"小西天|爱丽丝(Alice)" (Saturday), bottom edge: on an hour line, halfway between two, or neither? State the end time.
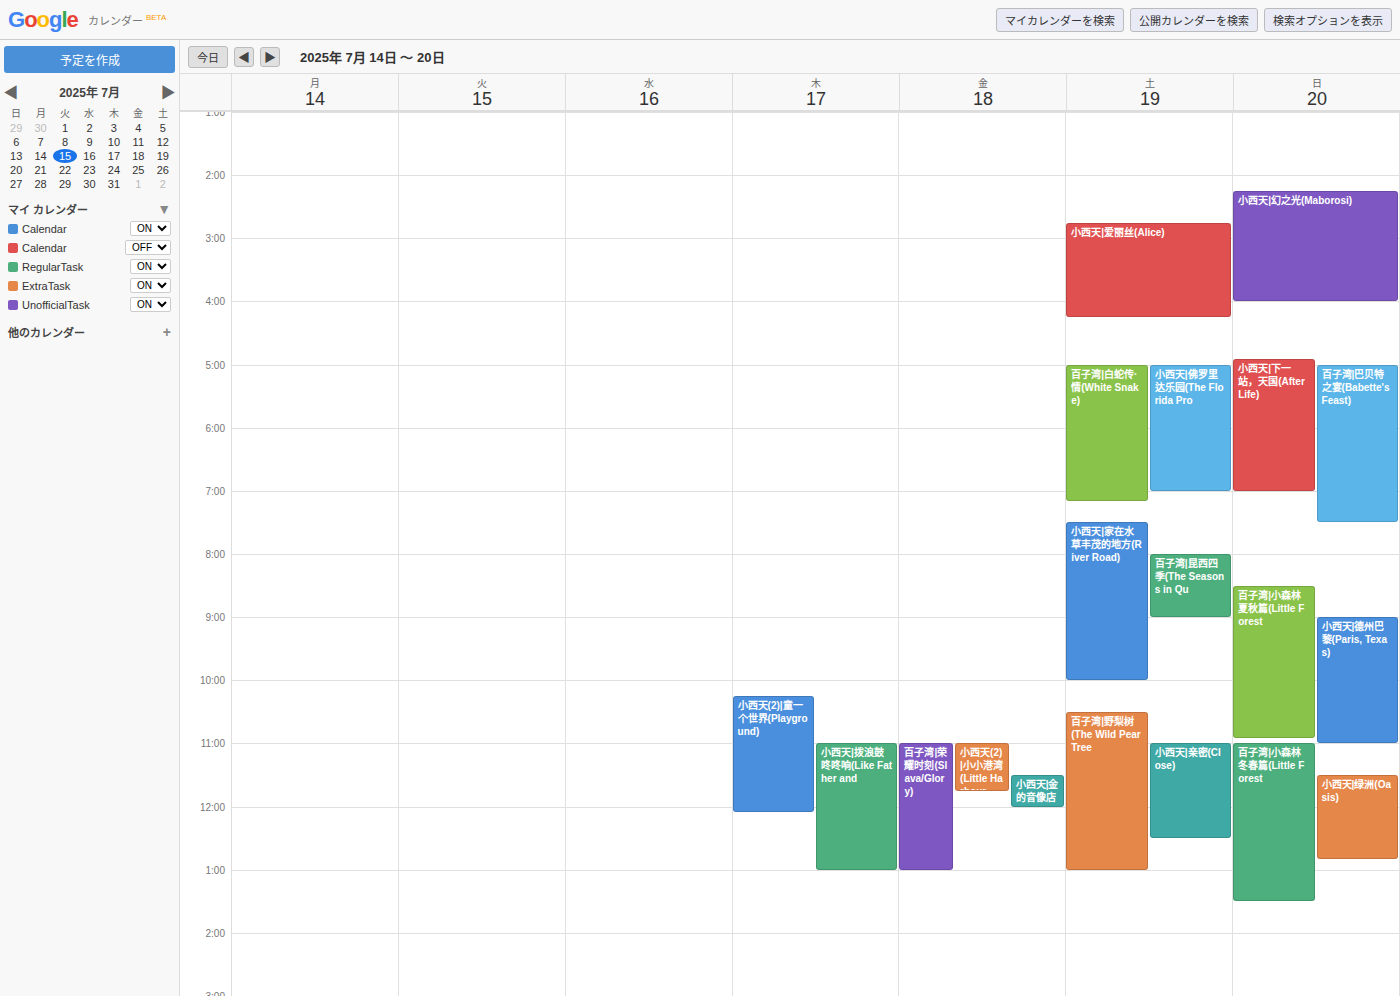
4:15 AM -- neither: a quarter of the way from the 4 AM line to the 5 AM line.